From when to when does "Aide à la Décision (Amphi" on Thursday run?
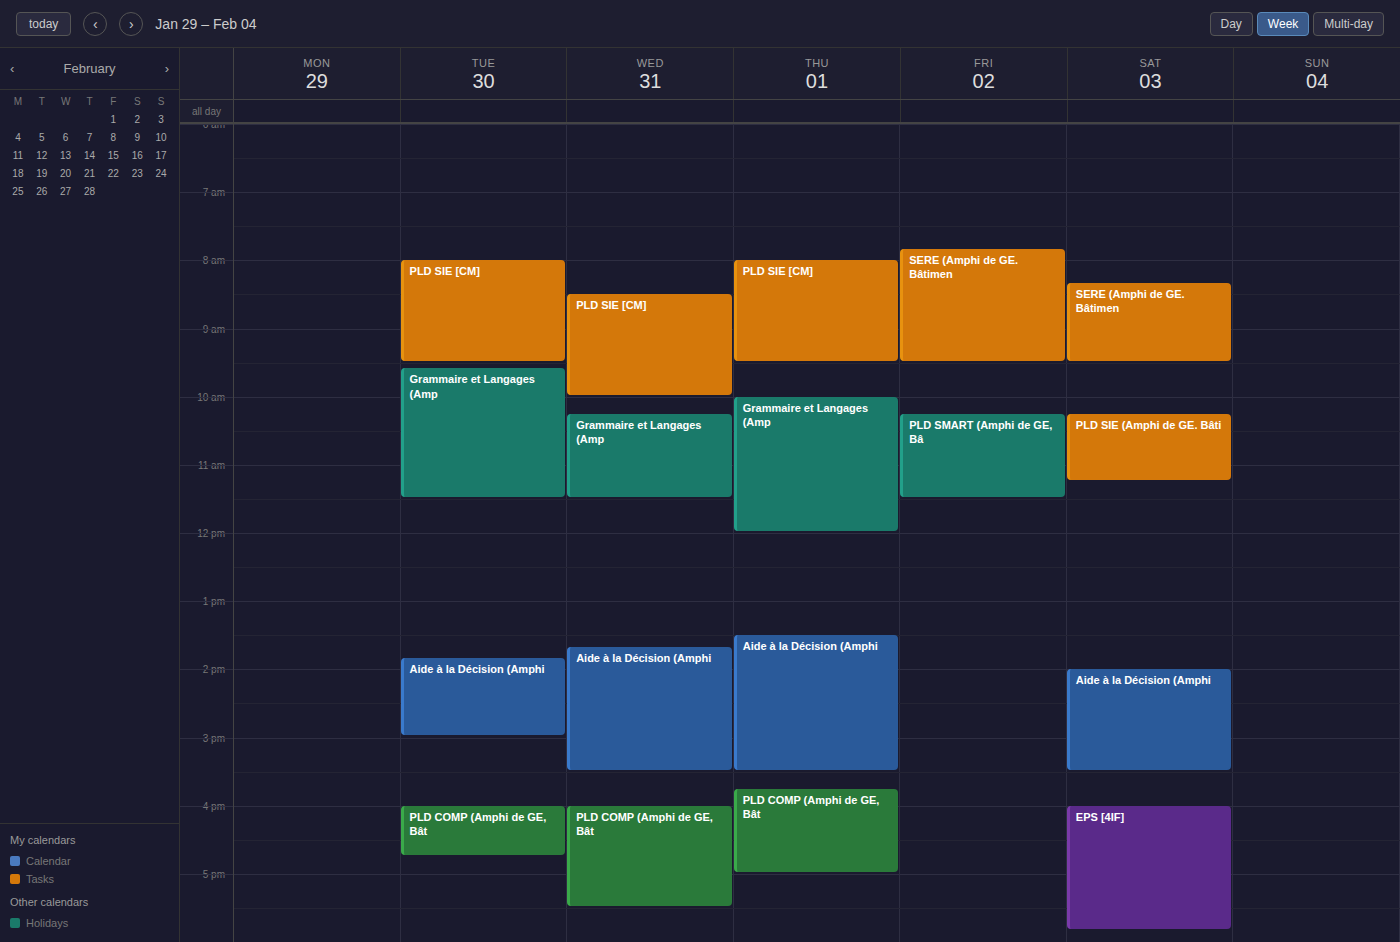
13:30 to 15:30